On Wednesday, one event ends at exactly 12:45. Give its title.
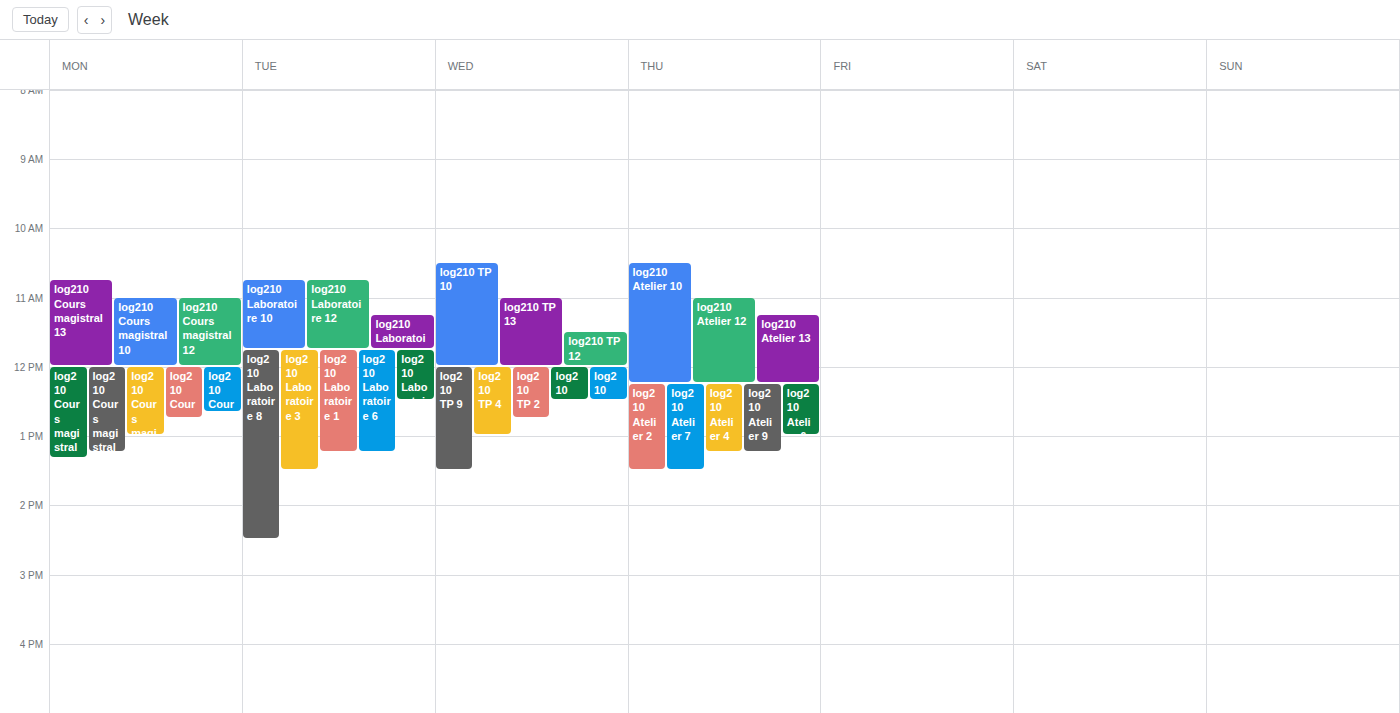
"log210 TP 2"